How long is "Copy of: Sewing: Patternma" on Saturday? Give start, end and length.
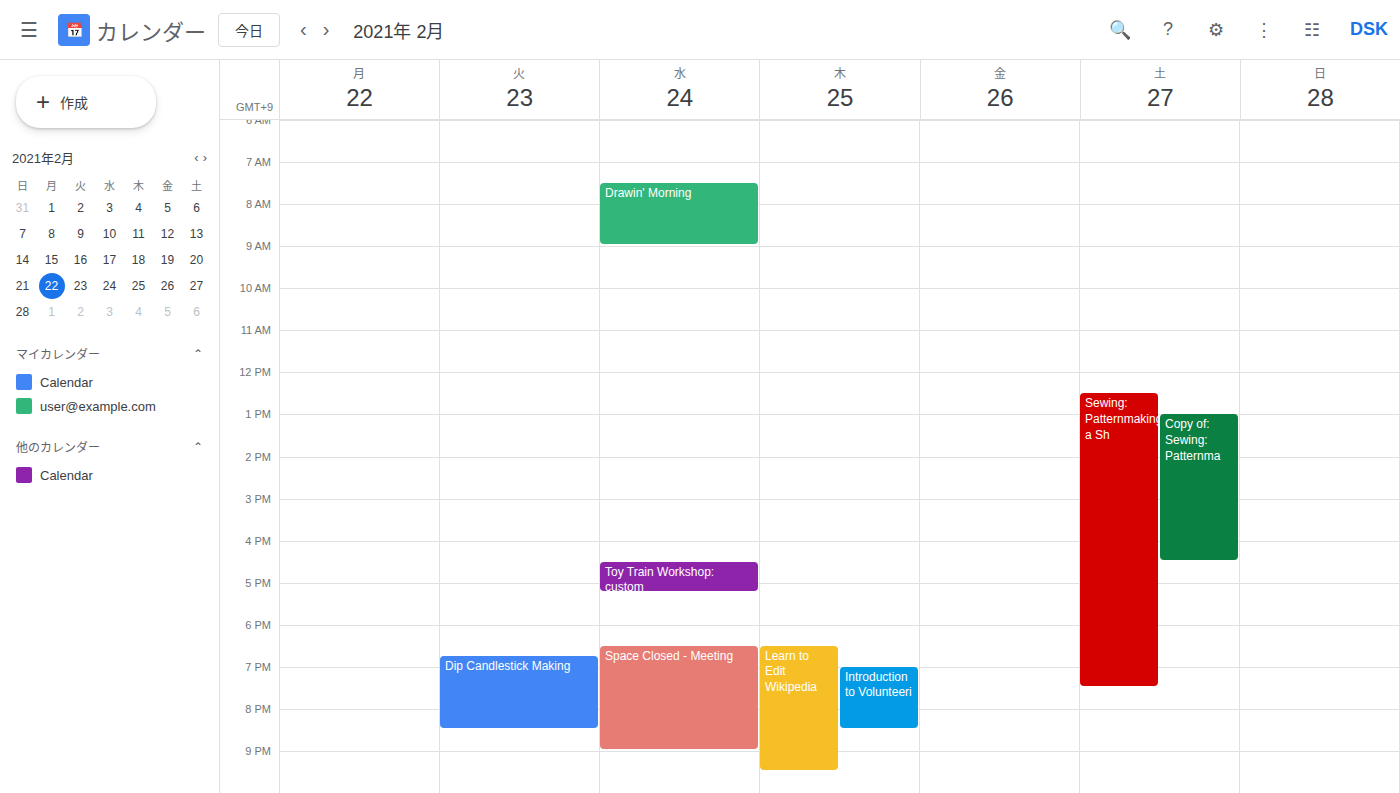
13:00 to 16:30, 3 hours 30 minutes